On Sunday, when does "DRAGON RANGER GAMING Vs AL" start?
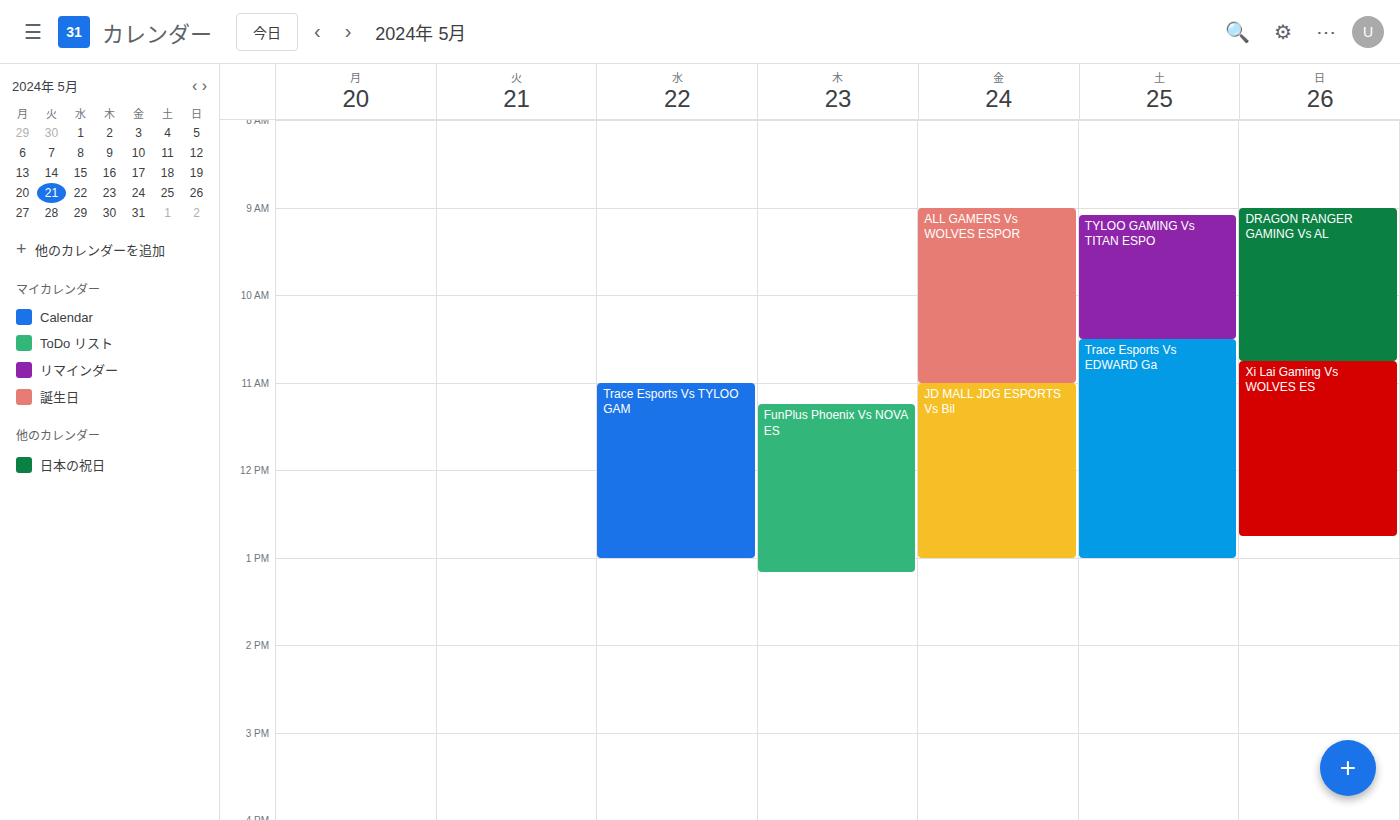
9:00 AM